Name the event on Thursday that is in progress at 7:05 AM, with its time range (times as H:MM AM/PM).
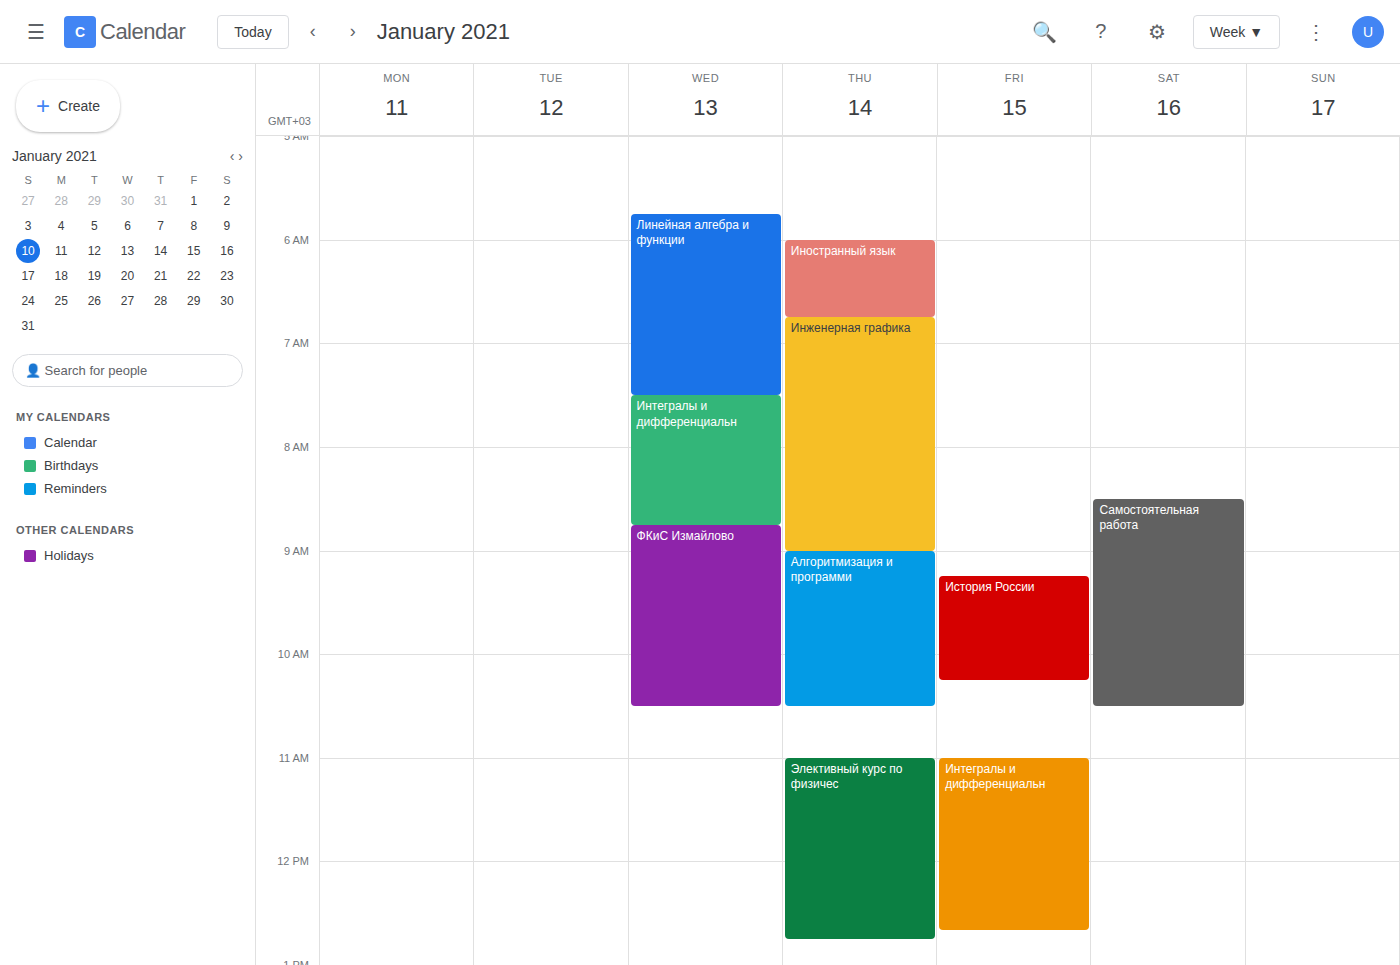
"Инженерная графика", 6:45 AM to 9:00 AM